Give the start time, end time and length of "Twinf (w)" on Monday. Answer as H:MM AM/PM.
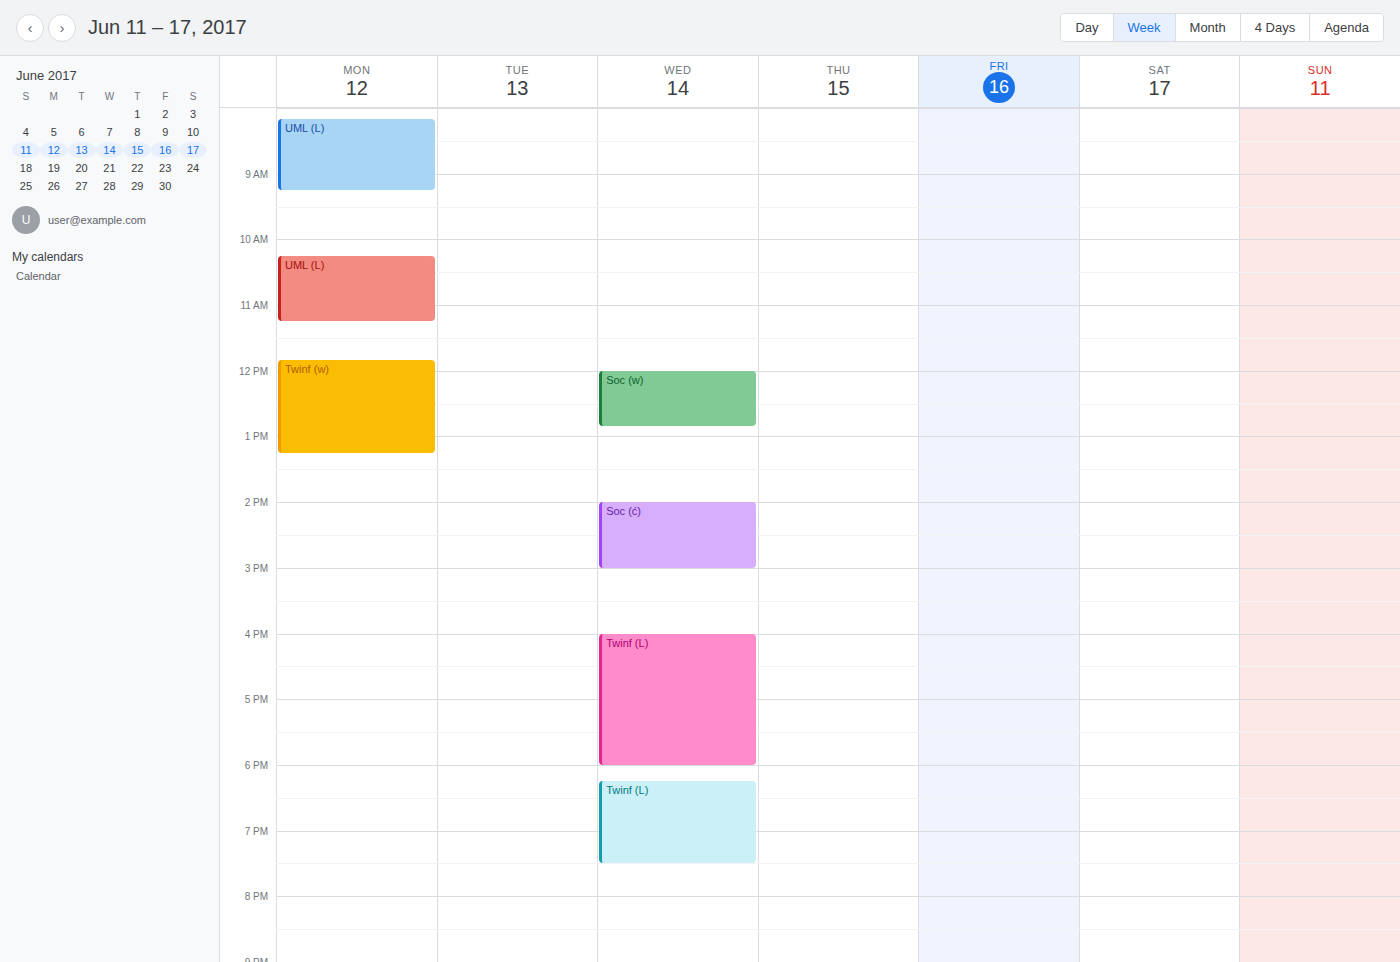
11:50 AM to 1:15 PM, 1 hour 25 minutes